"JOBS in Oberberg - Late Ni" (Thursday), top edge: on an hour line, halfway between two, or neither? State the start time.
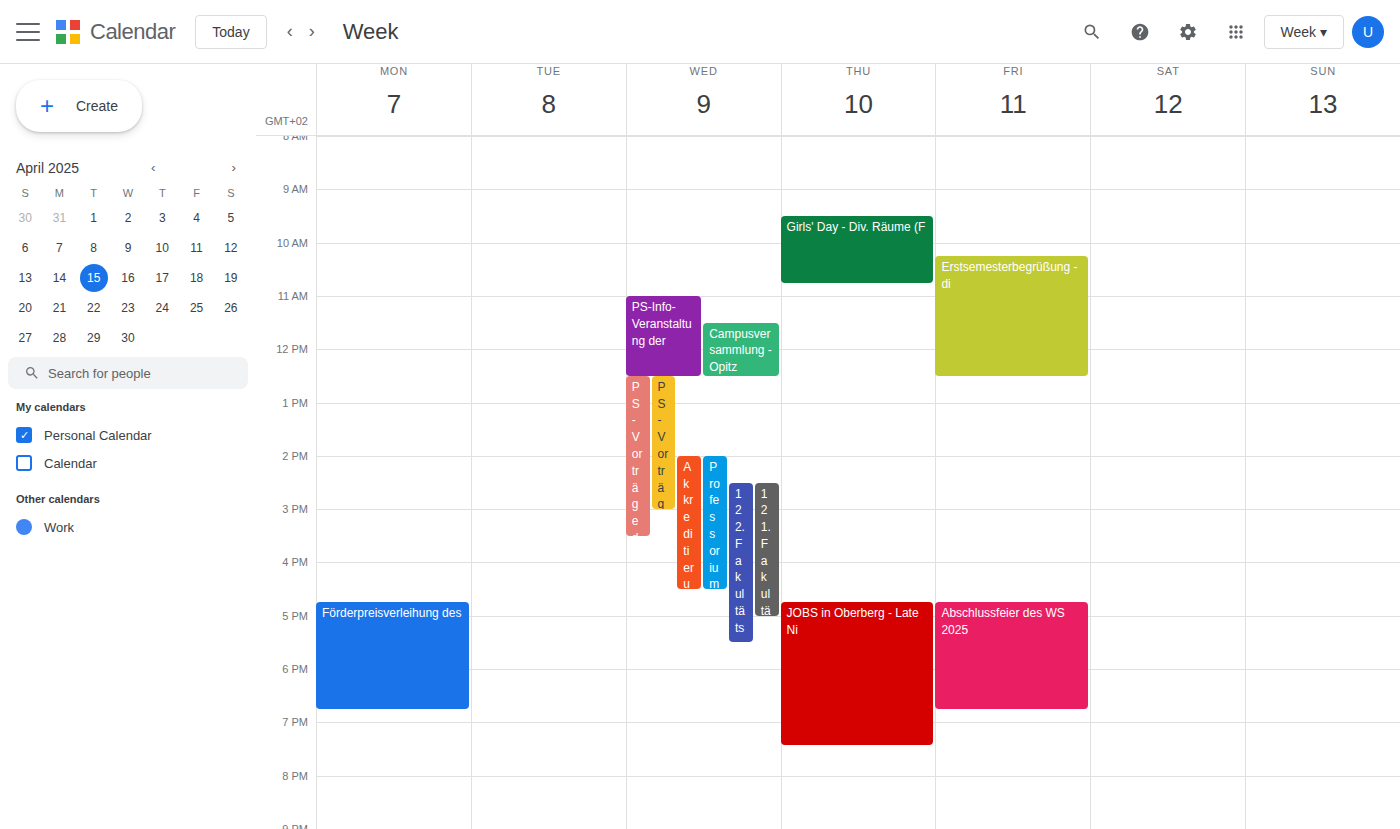
4:45 PM -- neither: three quarters of the way from the 4 PM line to the 5 PM line.